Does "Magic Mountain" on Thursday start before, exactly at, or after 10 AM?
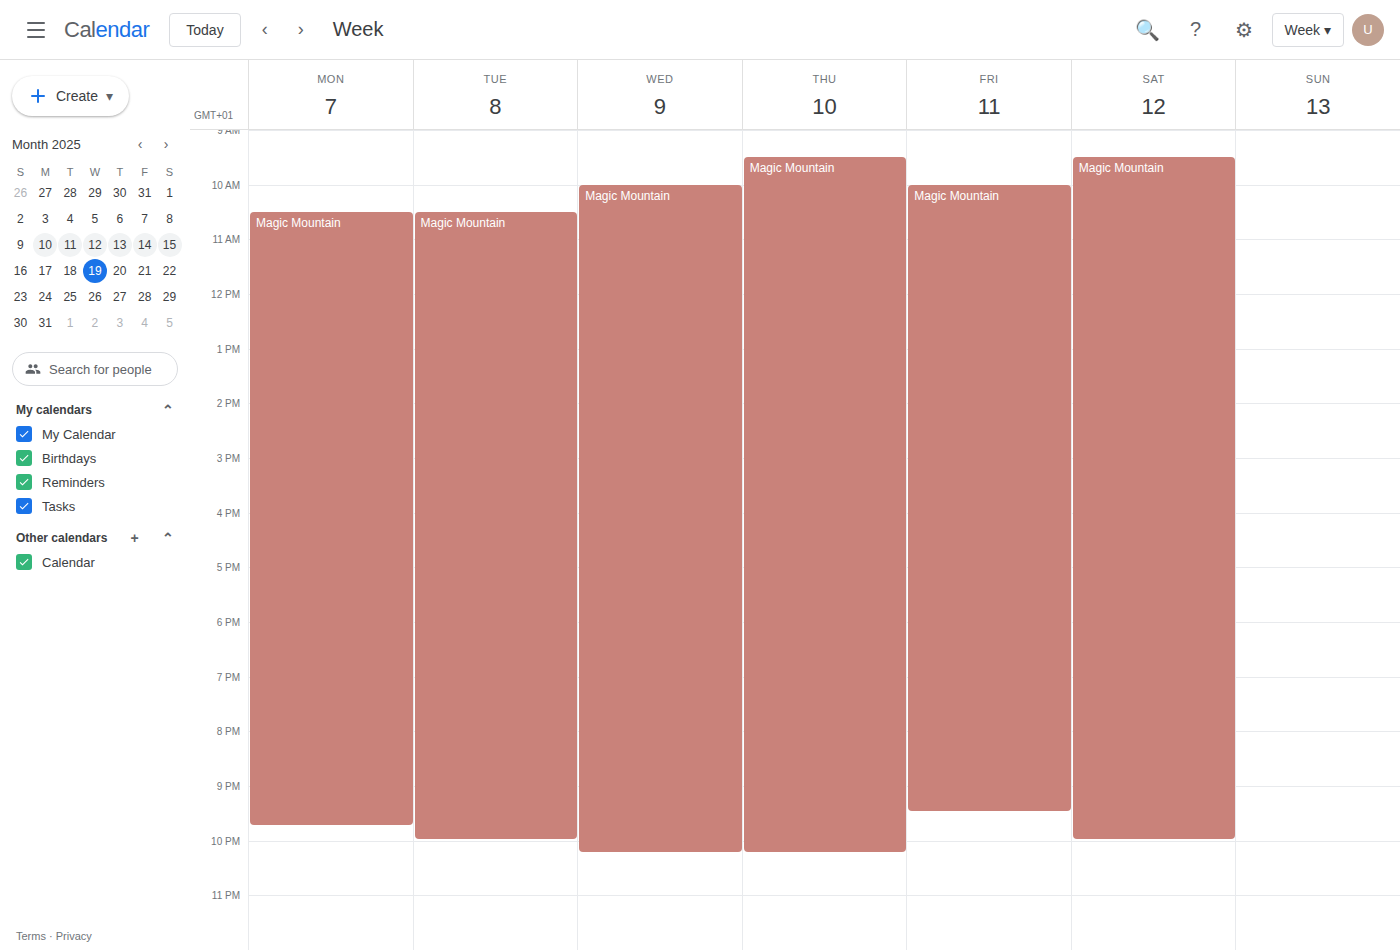
9:30 AM -- before 10 AM, 30 minutes above the 10 AM line.